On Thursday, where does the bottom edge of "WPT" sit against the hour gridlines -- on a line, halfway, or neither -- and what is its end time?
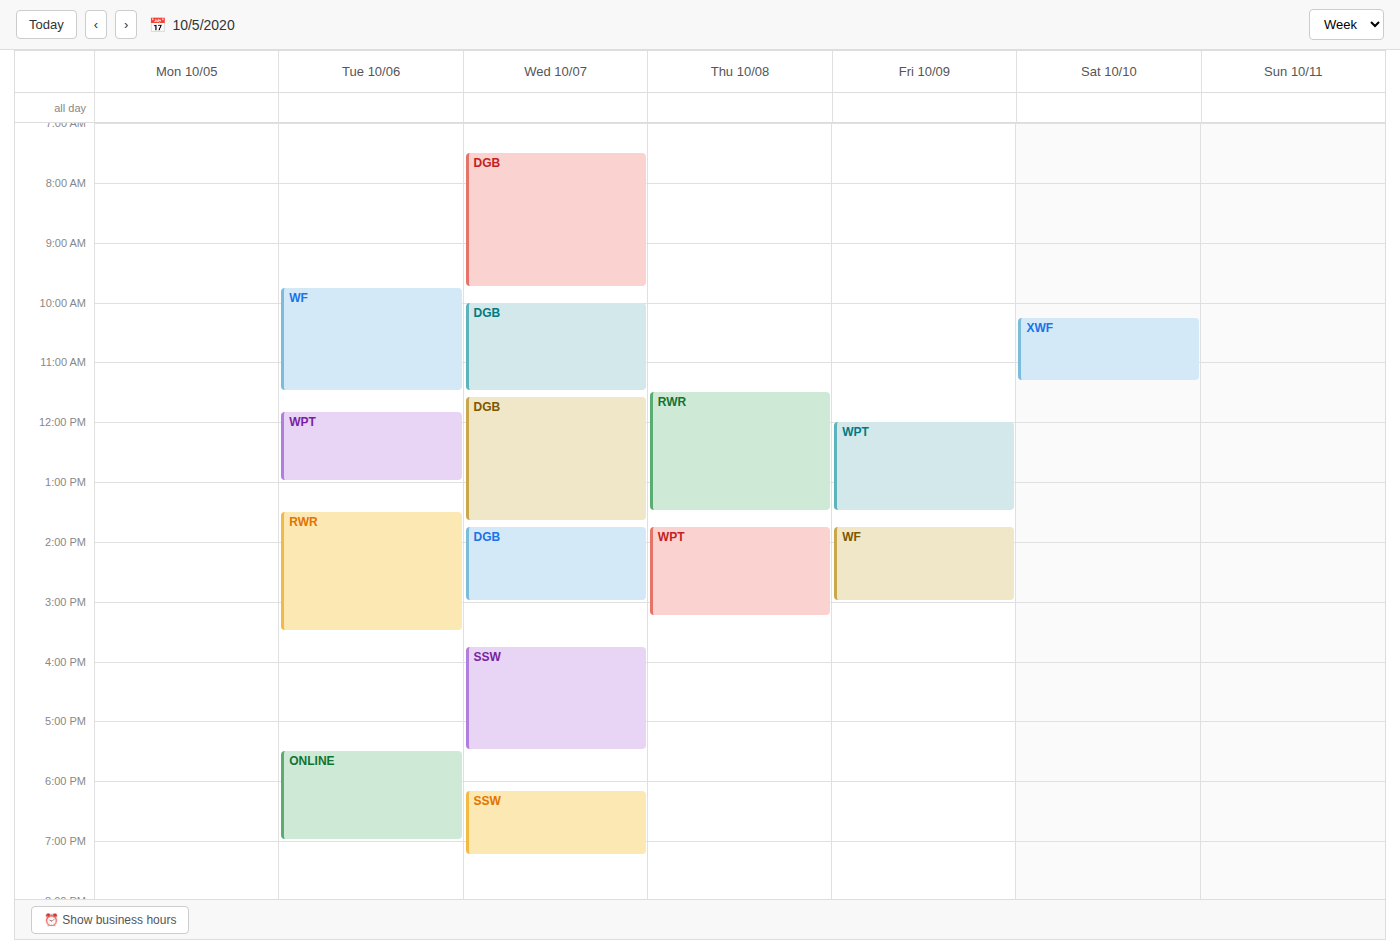
3:15 PM -- neither: a quarter of the way from the 3 PM line to the 4 PM line.